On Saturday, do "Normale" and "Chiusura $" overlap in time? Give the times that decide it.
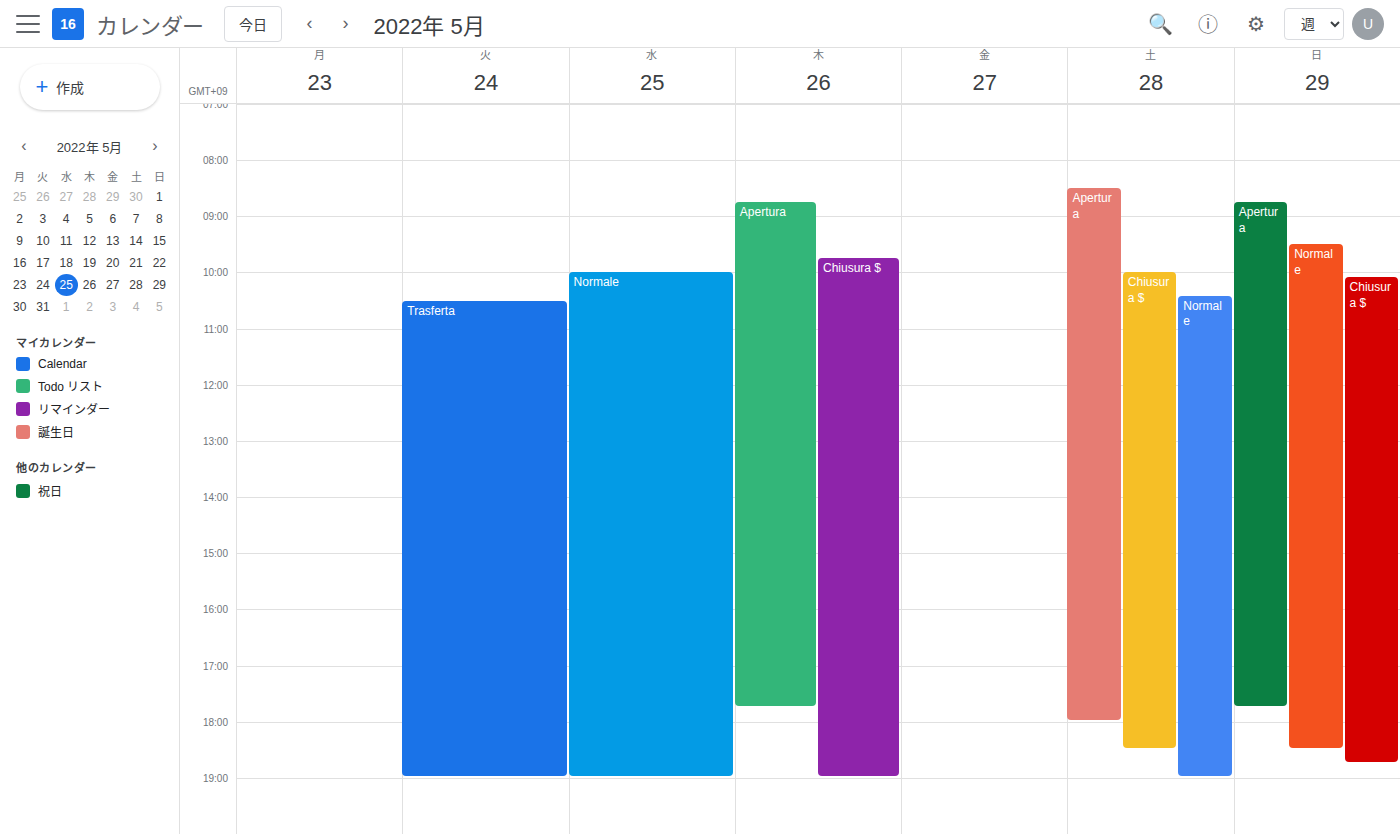
"Normale" starts at 10:25, before "Chiusura $" ends at 18:30 -- they overlap.